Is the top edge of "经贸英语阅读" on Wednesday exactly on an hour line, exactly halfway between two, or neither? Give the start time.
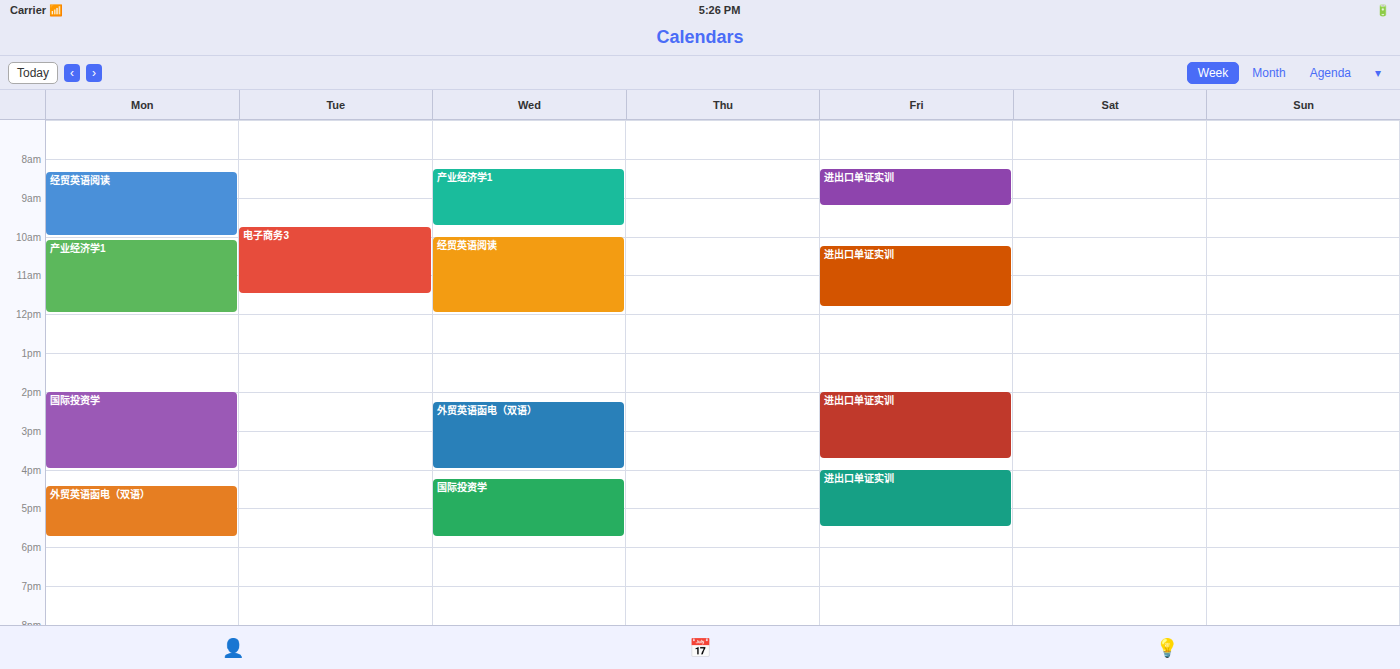
10:00 AM -- exactly on the 10 AM line.